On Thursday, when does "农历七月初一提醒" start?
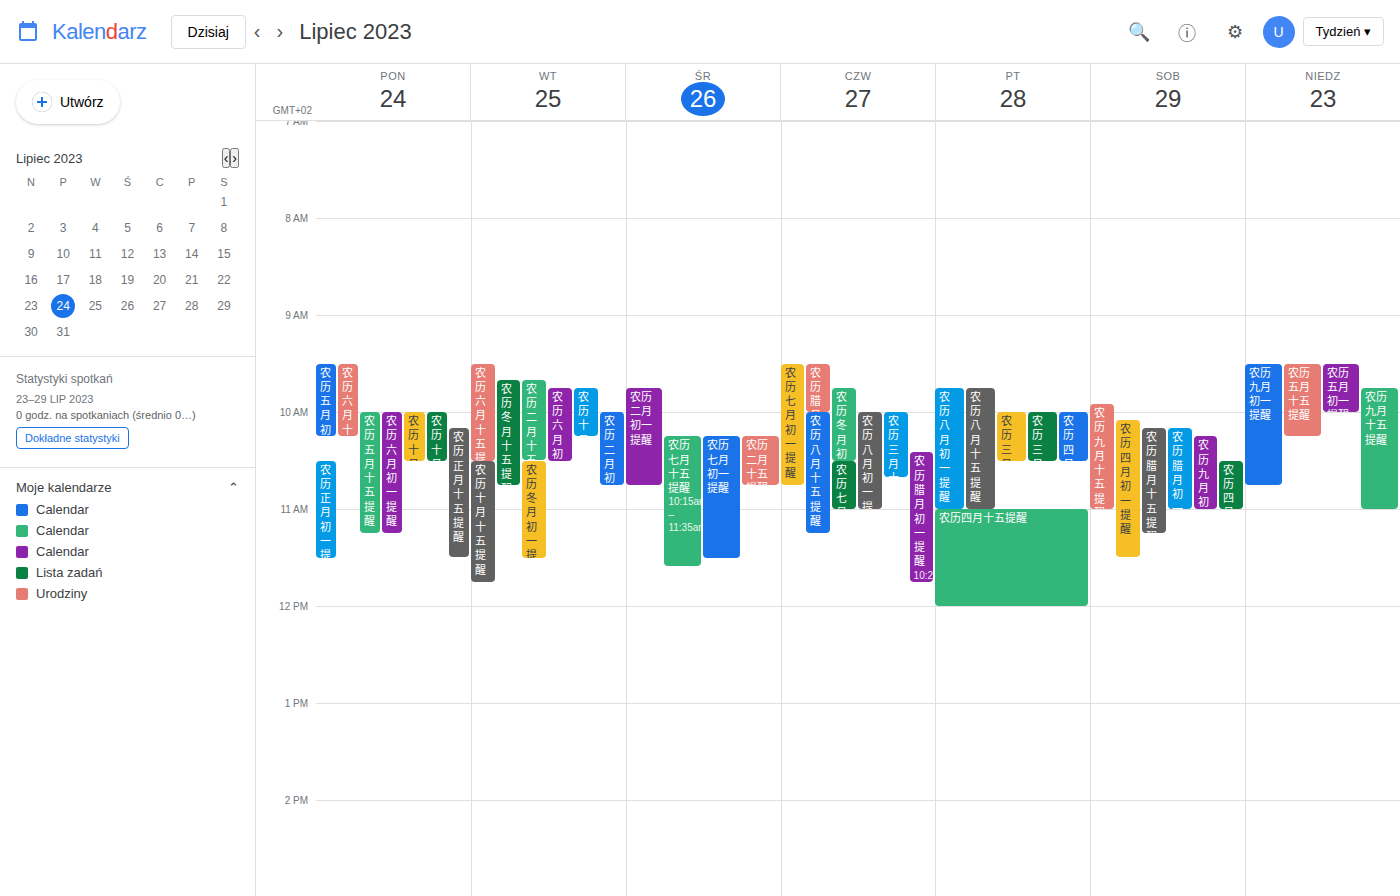
9:30 AM